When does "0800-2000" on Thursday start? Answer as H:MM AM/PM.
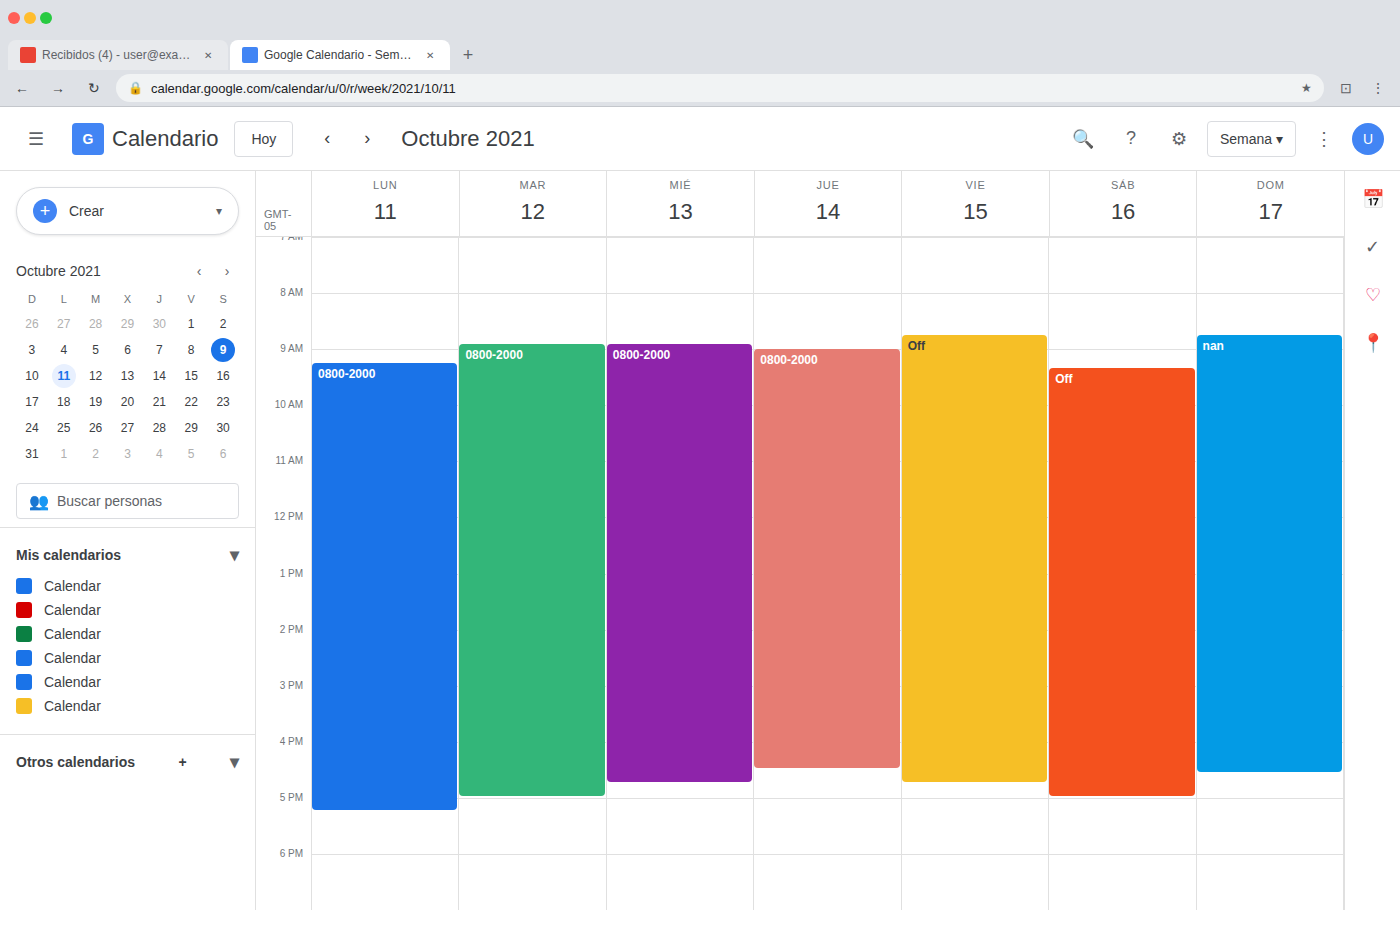
9:00 AM